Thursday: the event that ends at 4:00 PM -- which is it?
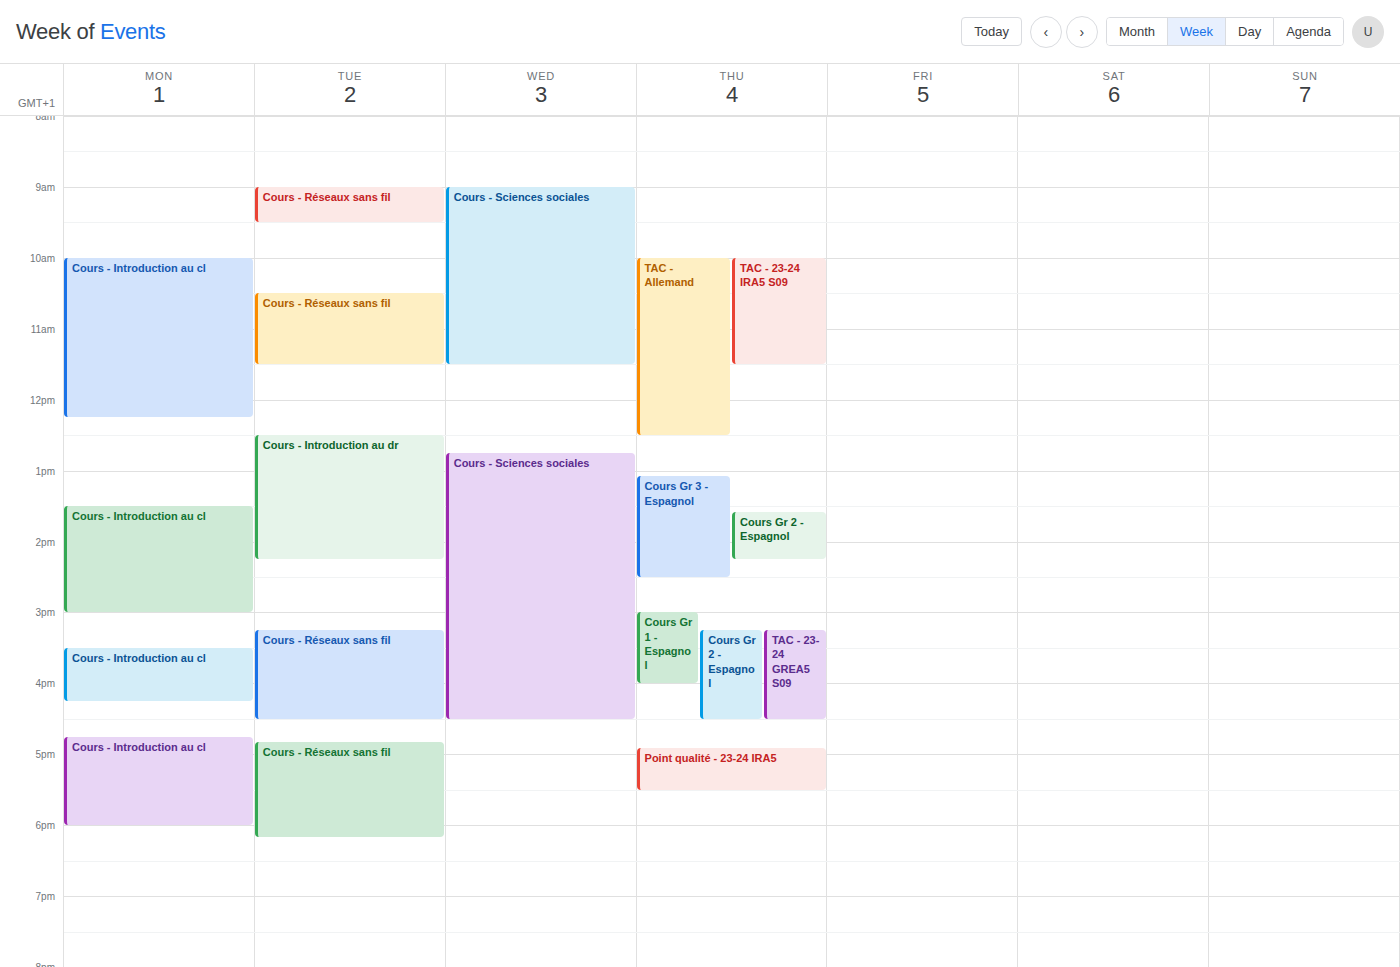
"Cours Gr 1 - Espagnol"